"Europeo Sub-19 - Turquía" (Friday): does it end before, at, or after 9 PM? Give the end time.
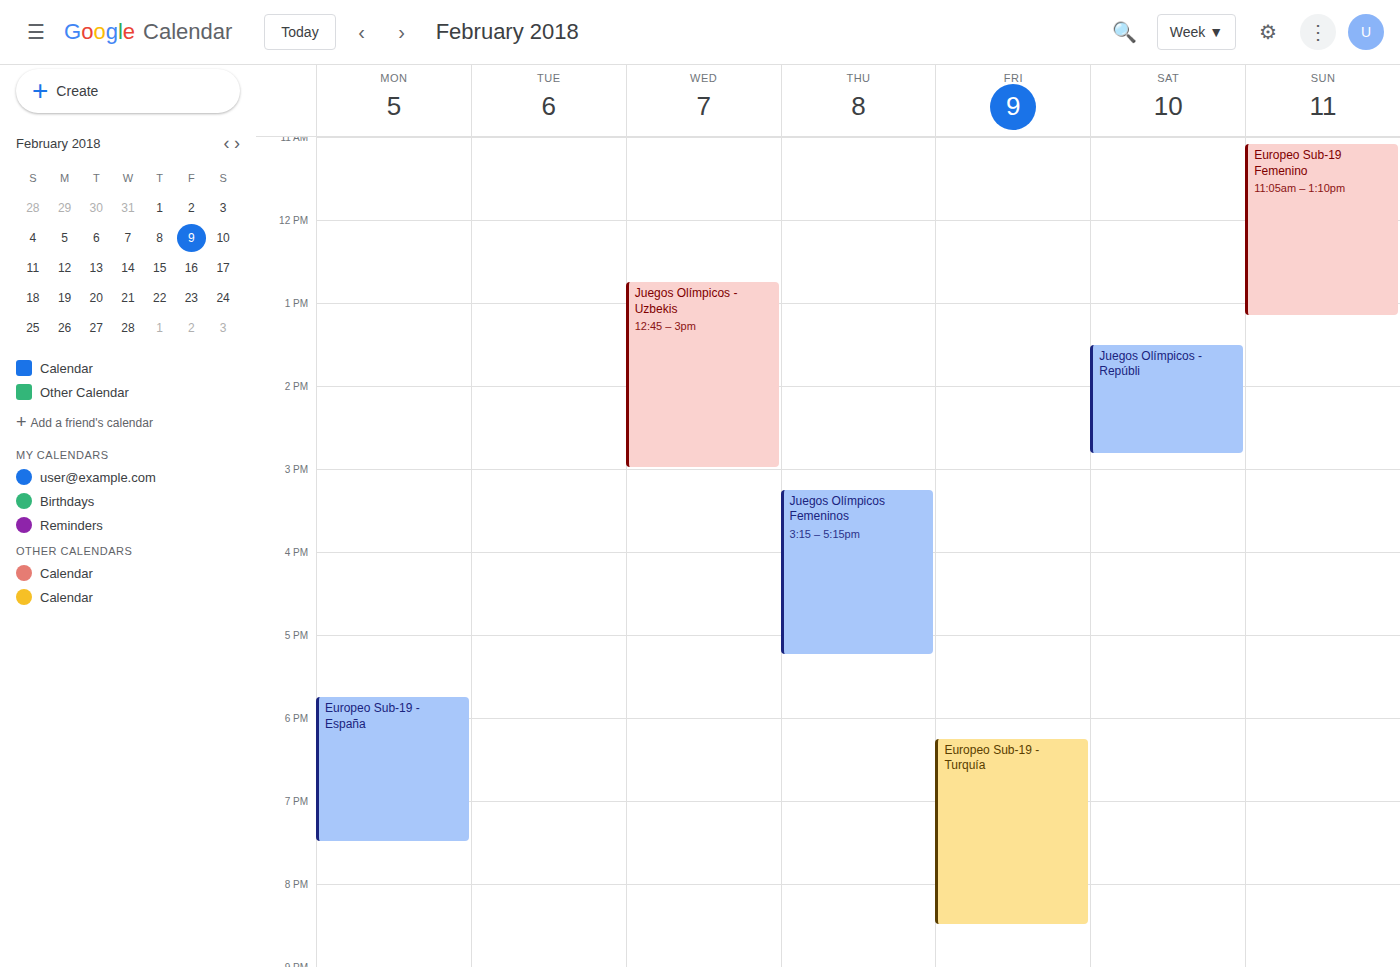
8:30 PM -- before 9 PM, 30 minutes above the 9 PM line.